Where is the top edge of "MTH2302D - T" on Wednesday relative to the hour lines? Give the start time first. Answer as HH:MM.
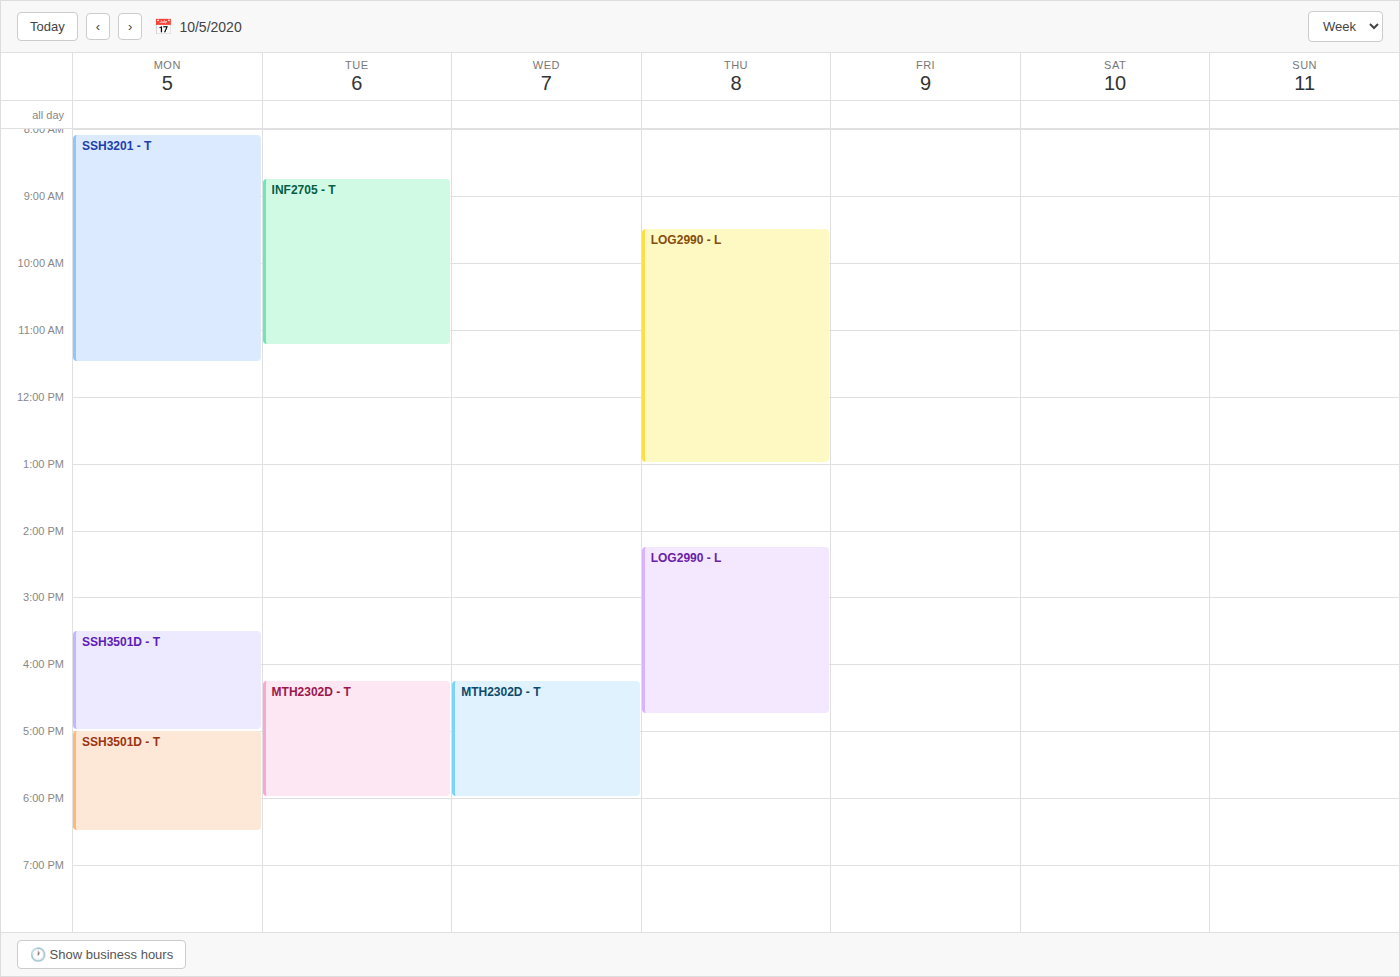
16:15 -- neither: a quarter of the way from the 16:00 line to the 17:00 line.